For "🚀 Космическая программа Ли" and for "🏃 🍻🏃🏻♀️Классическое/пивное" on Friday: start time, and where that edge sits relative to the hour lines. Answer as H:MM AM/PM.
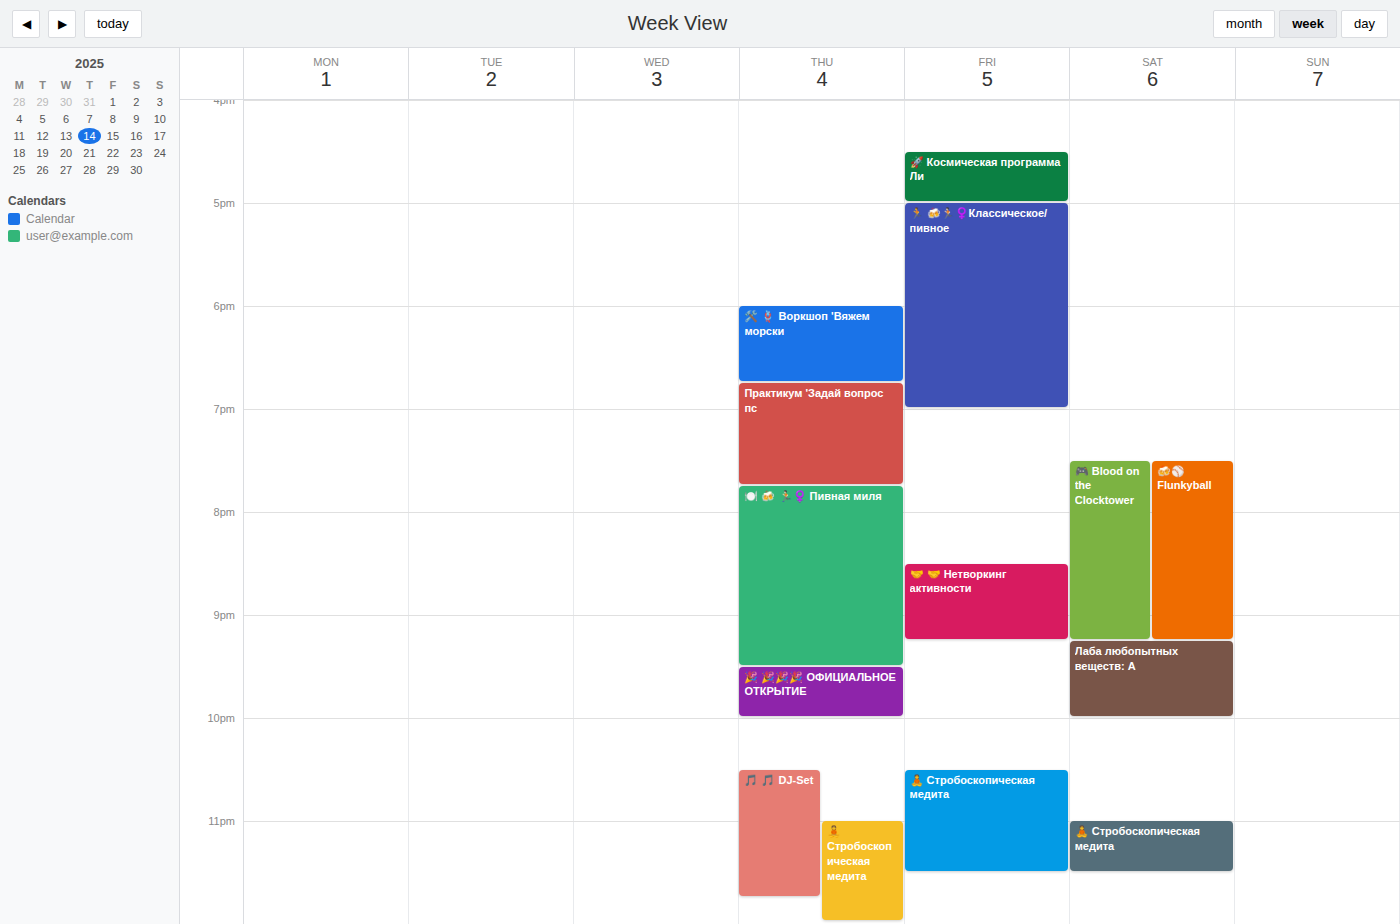
"🚀 Космическая программа Ли": 4:30 PM, halfway between the 4 PM and 5 PM lines. "🏃 🍻🏃🏻♀️Классическое/пивное": 5:00 PM, exactly on the 5 PM line.